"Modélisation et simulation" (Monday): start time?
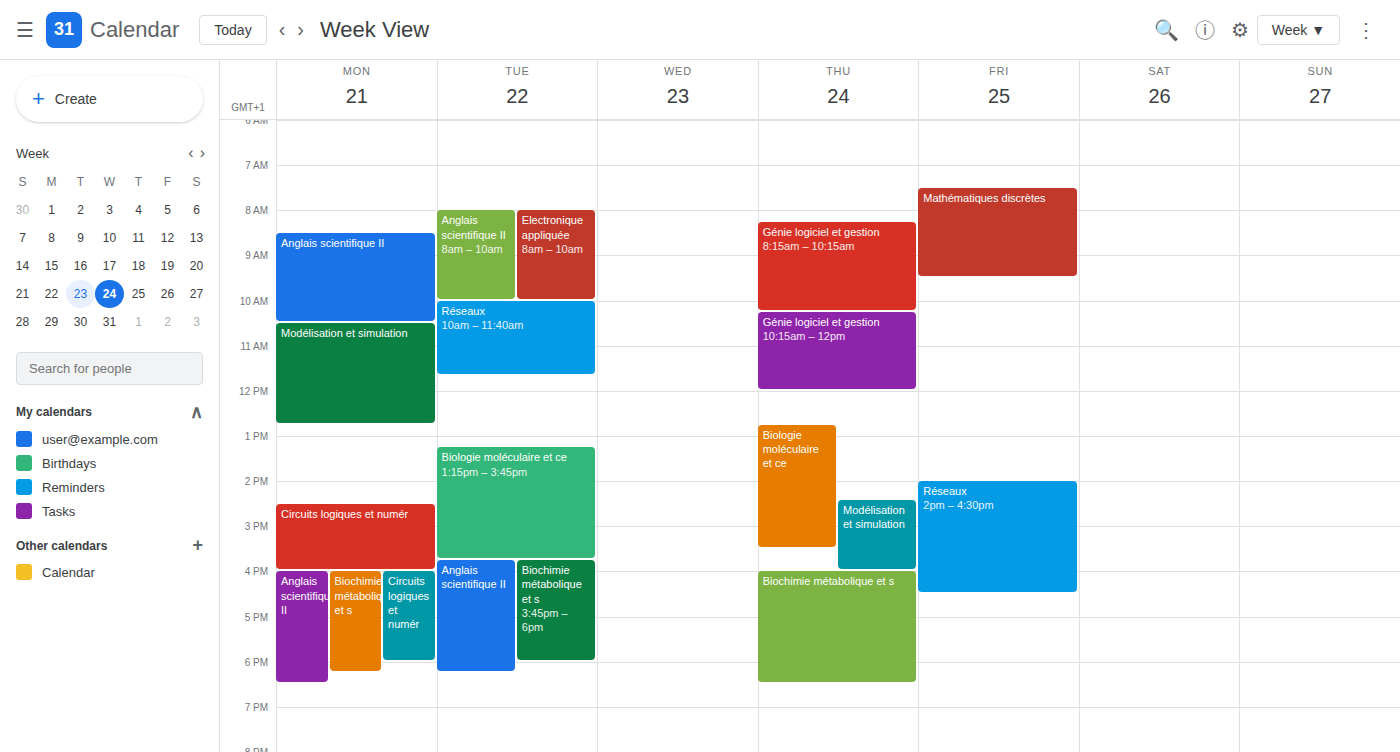
10:30 AM